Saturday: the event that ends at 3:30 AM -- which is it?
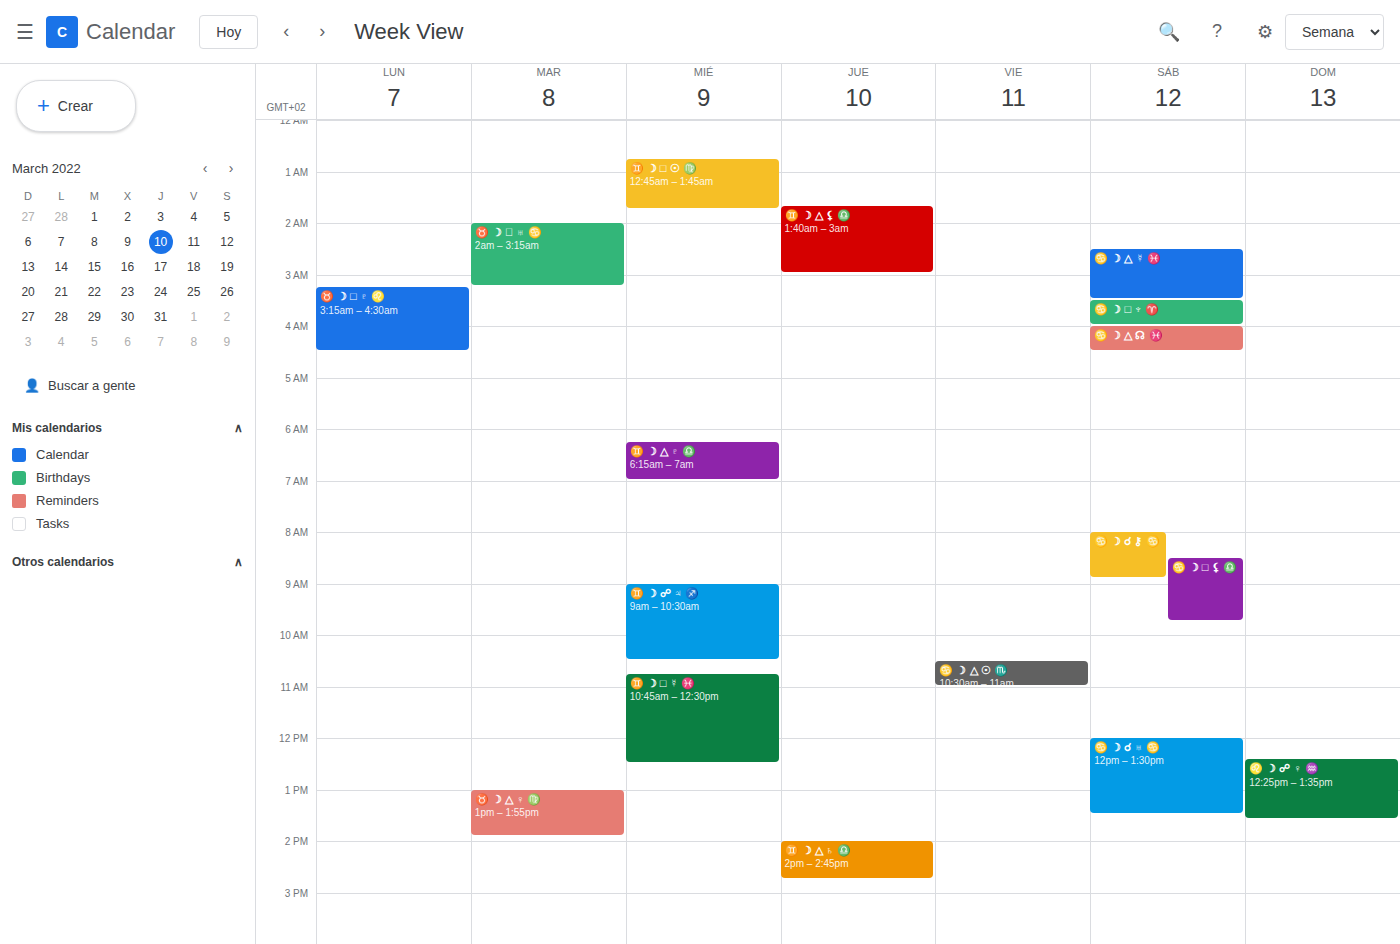
"♋️ ☽ △ ☿ ♓️"